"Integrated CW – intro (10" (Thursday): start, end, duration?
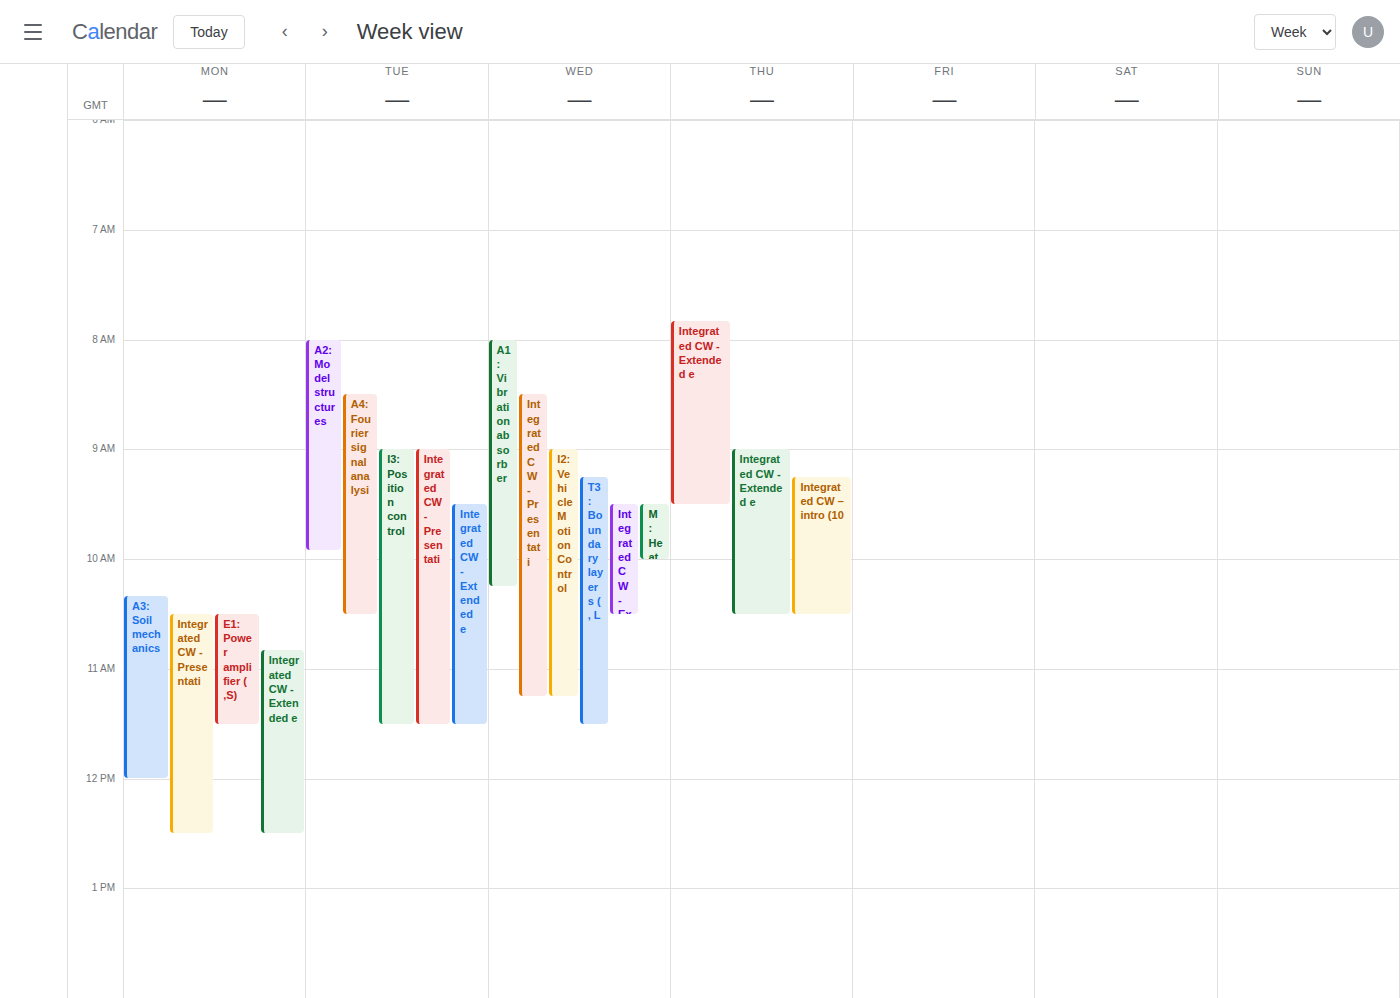
9:15 AM to 10:30 AM, 1 hour 15 minutes